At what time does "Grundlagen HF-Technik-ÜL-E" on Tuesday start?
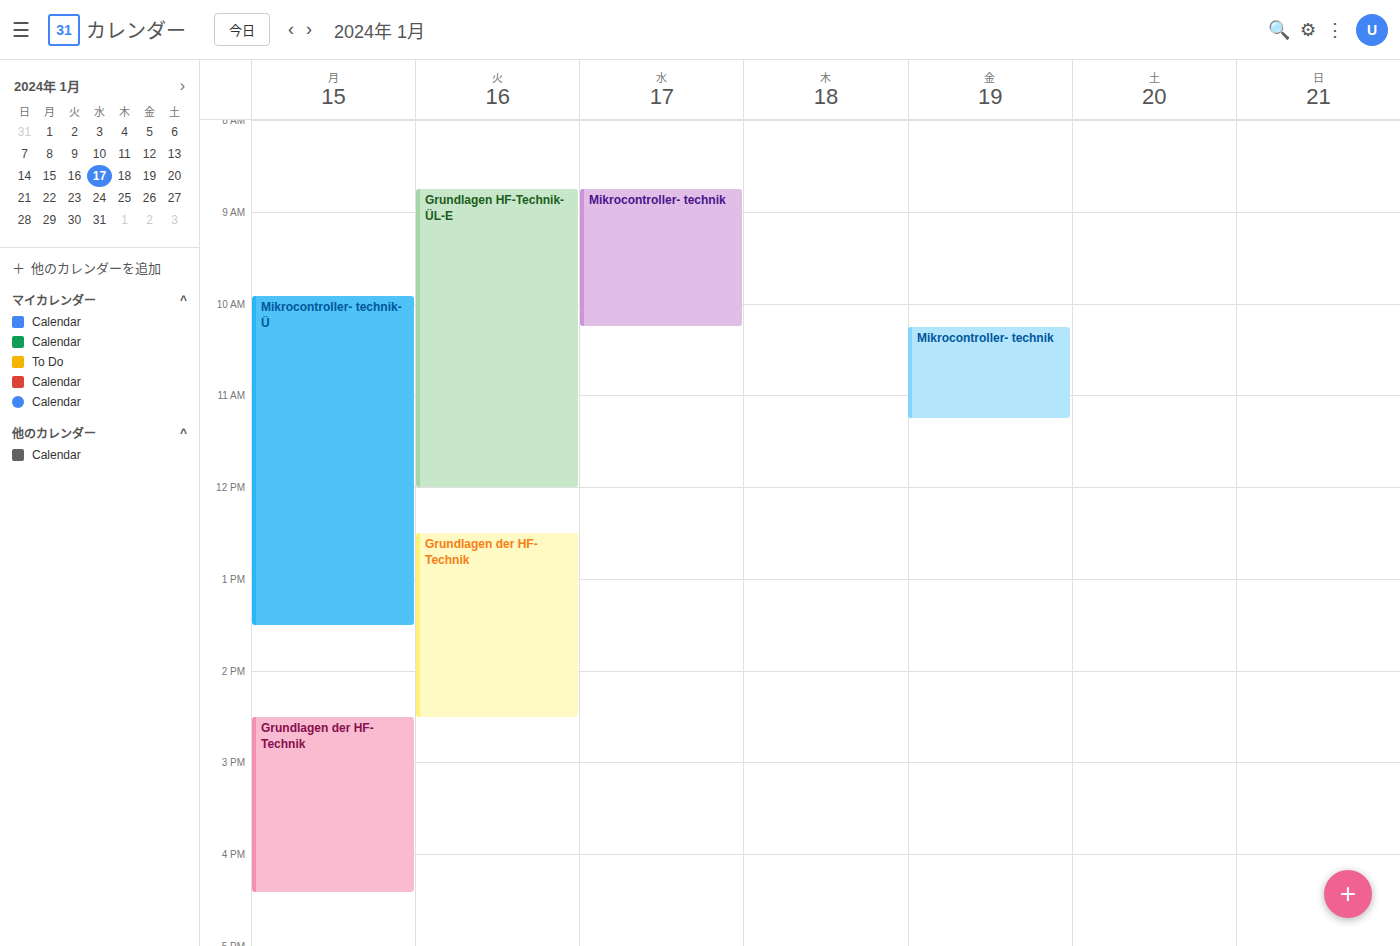
08:45